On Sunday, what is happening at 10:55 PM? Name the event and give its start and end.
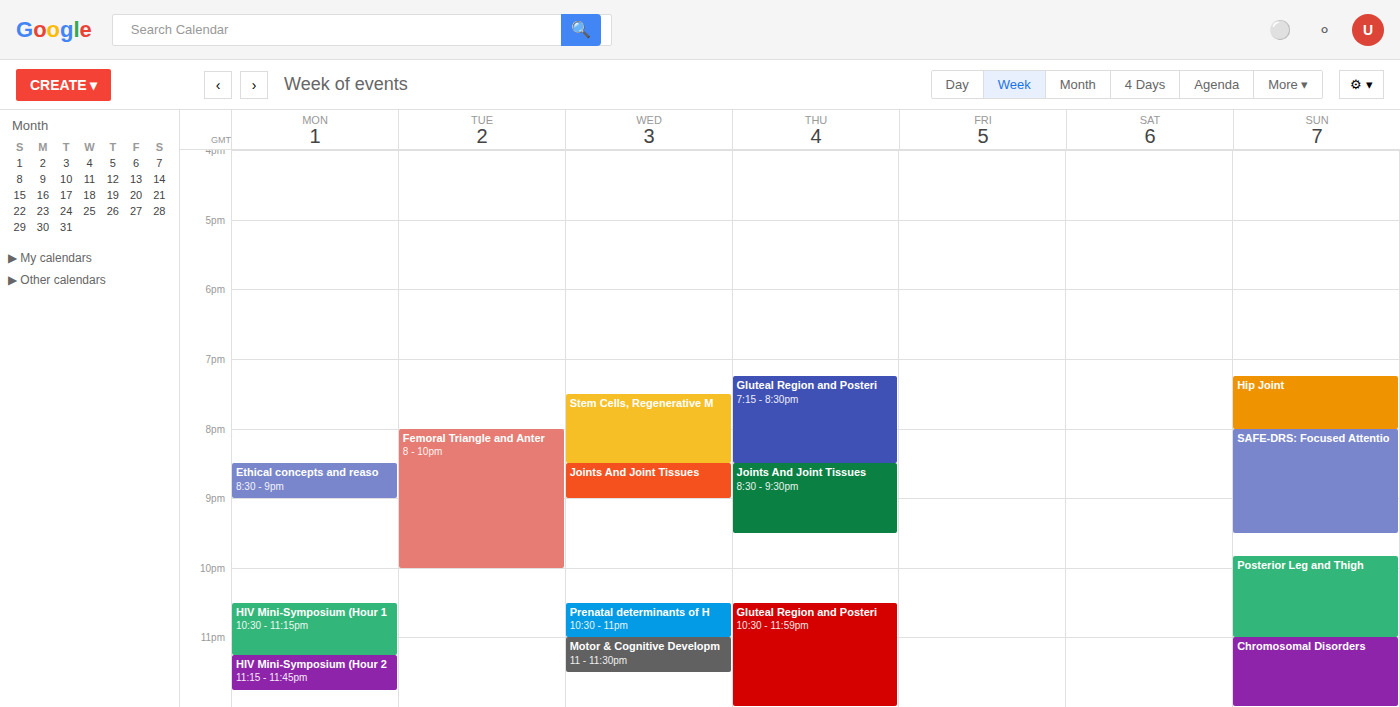
"Posterior Leg and Thigh", 9:50 PM to 11:00 PM